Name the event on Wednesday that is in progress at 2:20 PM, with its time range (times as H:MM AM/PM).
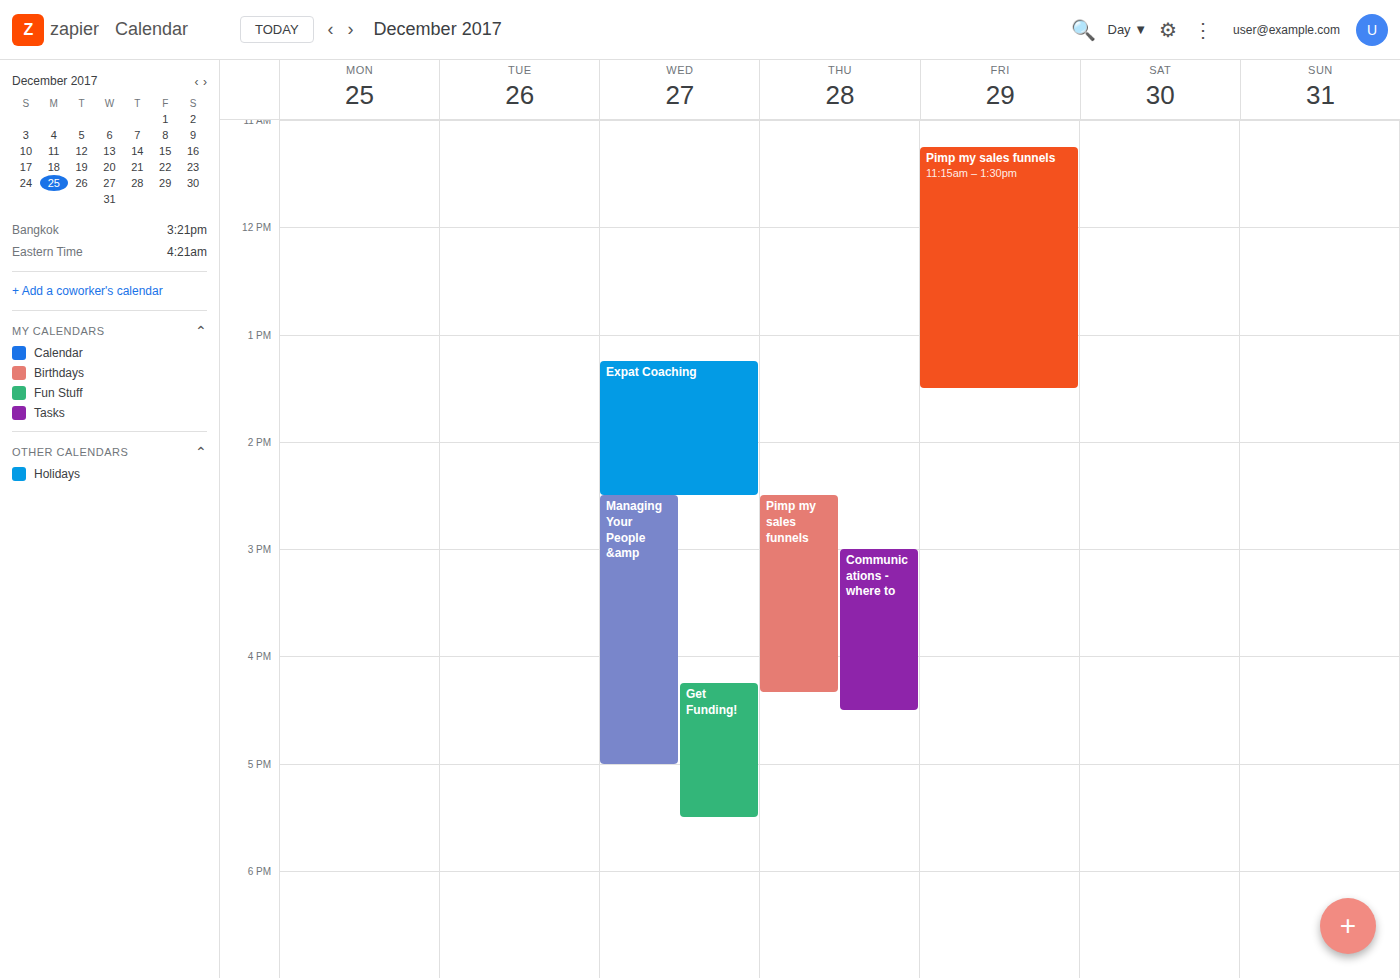
"Expat Coaching", 1:15 PM to 2:30 PM